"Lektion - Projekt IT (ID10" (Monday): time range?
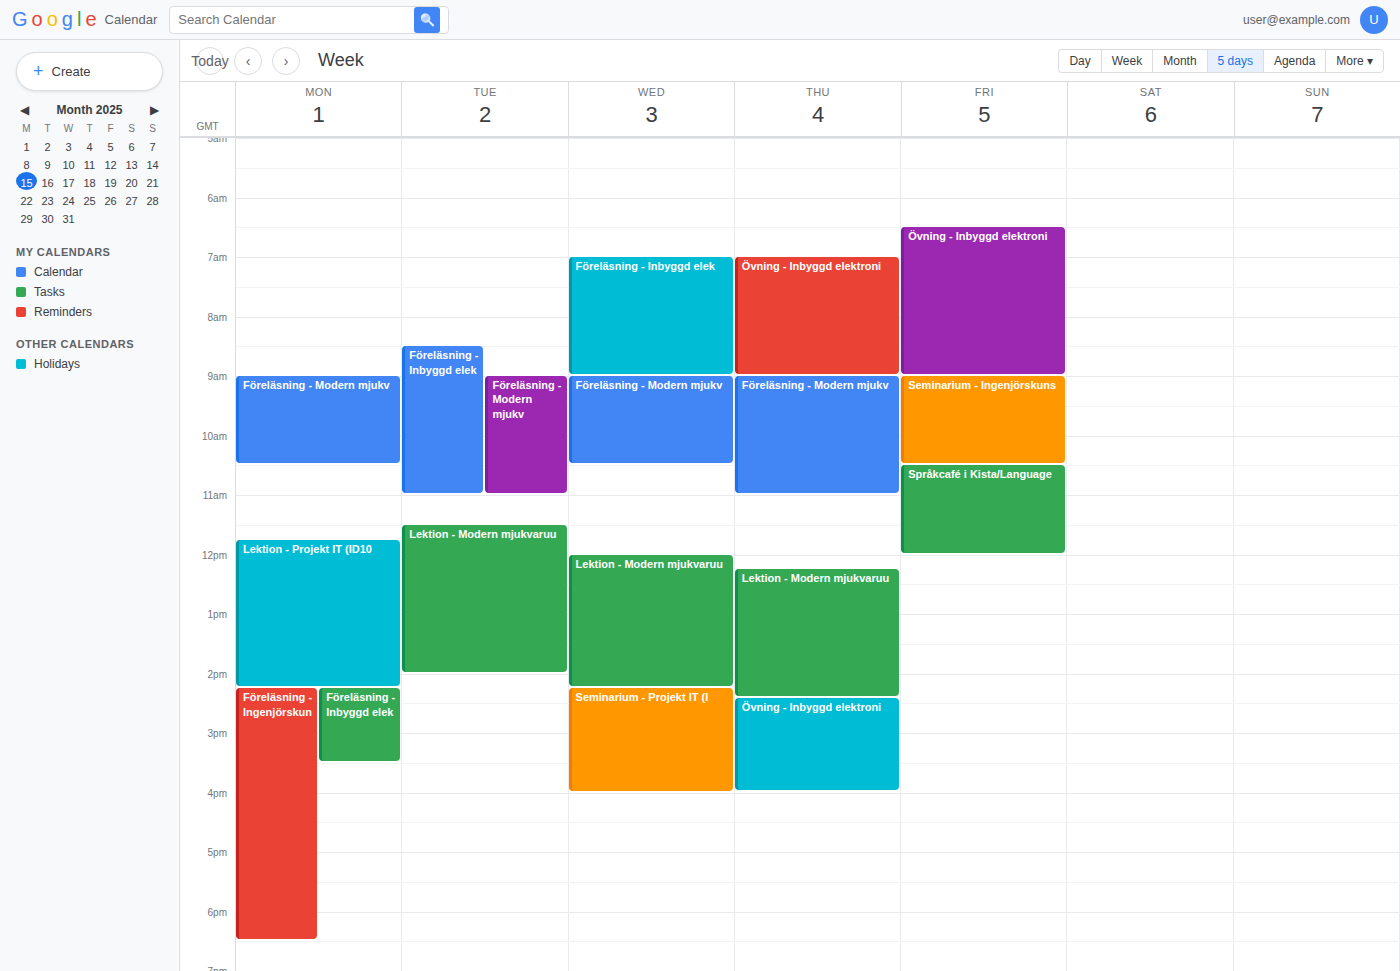
11:45 AM to 2:15 PM